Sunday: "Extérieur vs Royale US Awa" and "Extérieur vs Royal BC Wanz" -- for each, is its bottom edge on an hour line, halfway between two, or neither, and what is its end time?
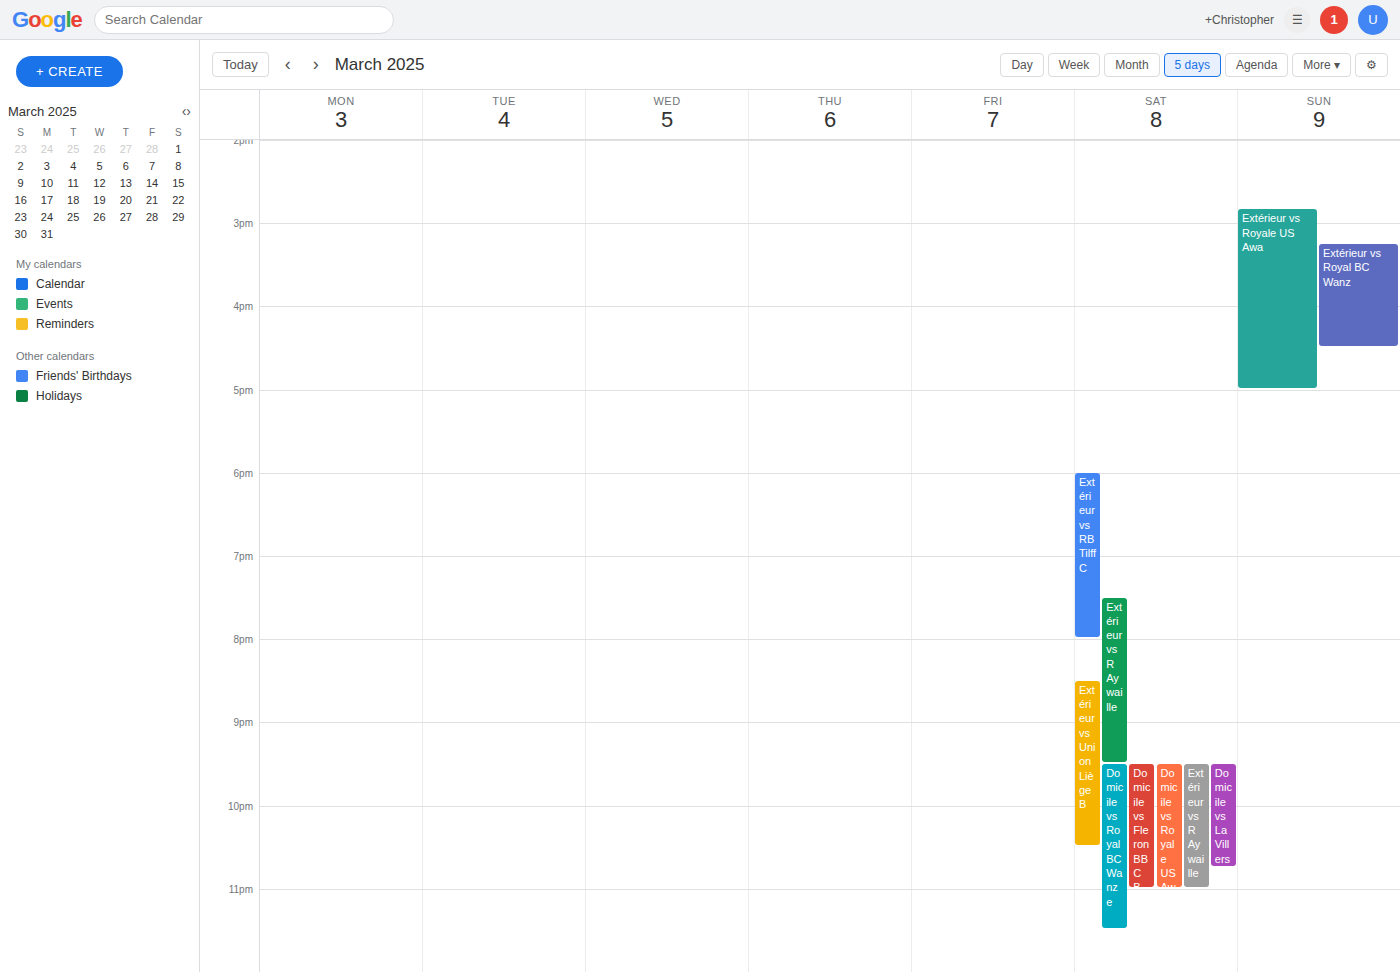
"Extérieur vs Royale US Awa": 5:00 PM, exactly on the 5 PM line. "Extérieur vs Royal BC Wanz": 4:30 PM, halfway between the 4 PM and 5 PM lines.